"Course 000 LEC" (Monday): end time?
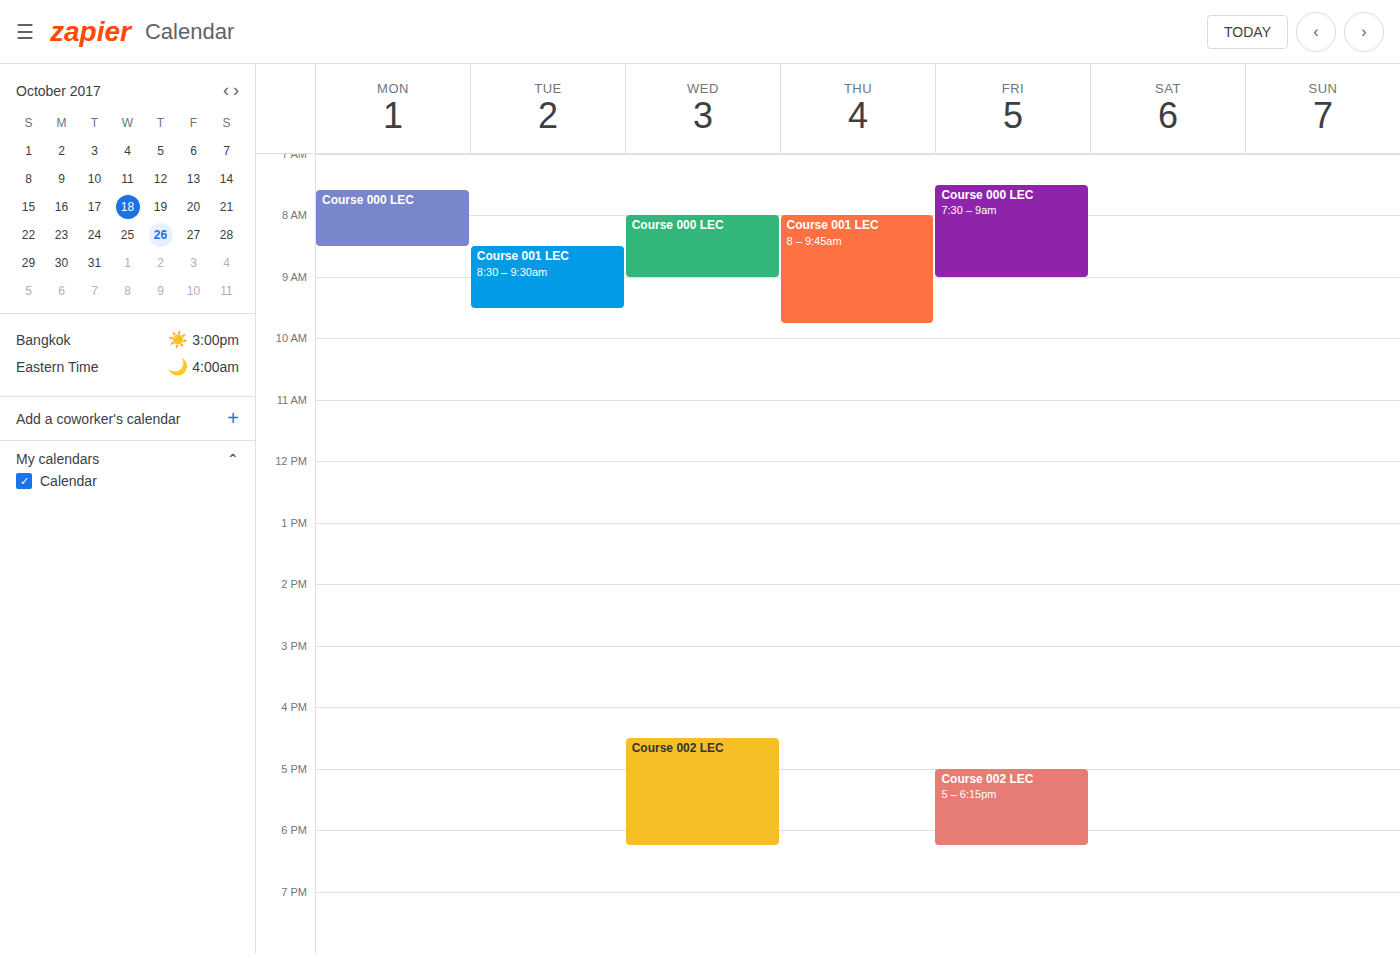
8:30 AM